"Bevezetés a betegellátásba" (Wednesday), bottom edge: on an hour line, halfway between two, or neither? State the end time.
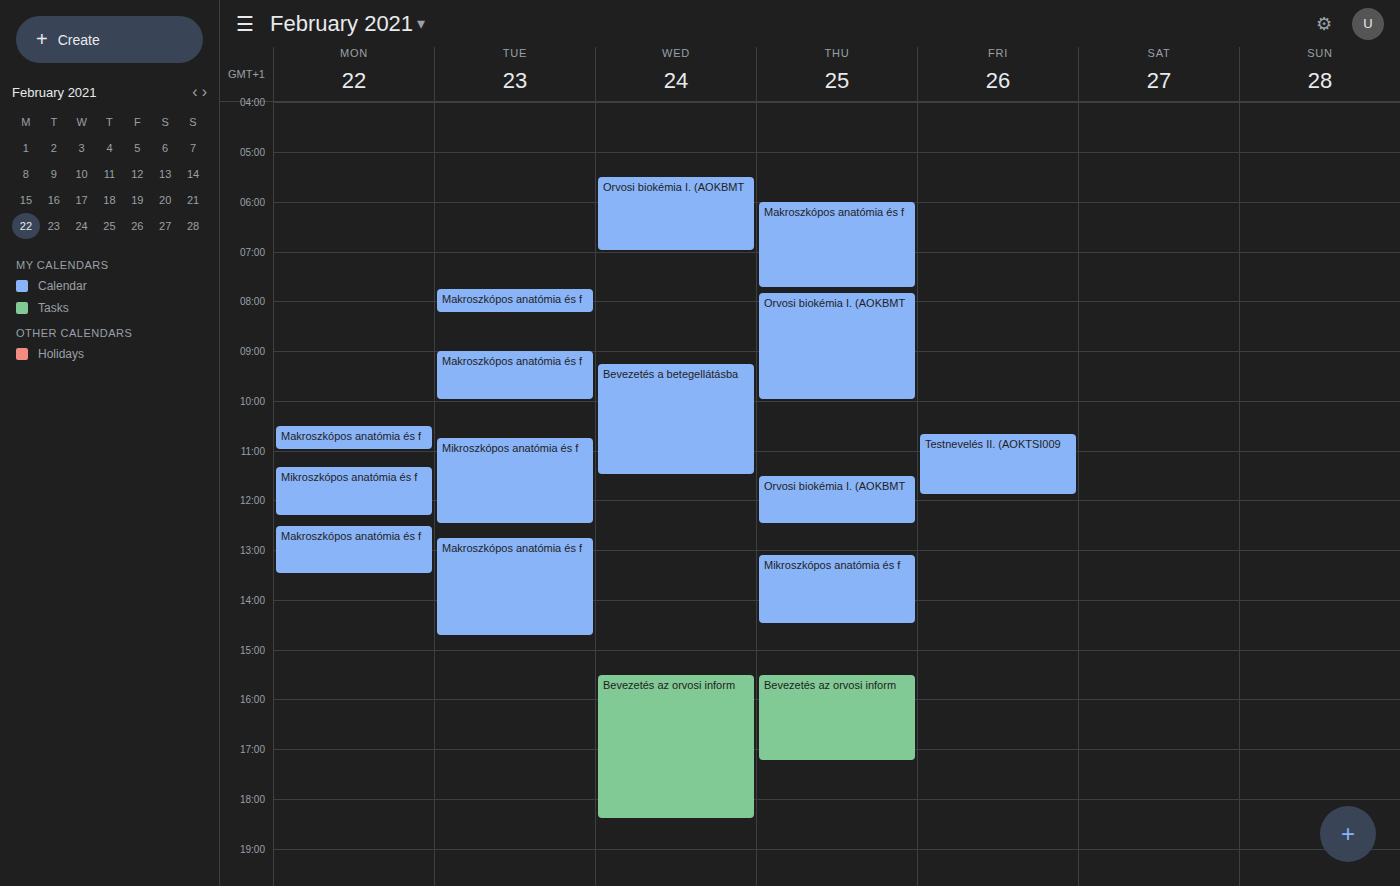
11:30 -- halfway between the 11:00 and 12:00 lines.